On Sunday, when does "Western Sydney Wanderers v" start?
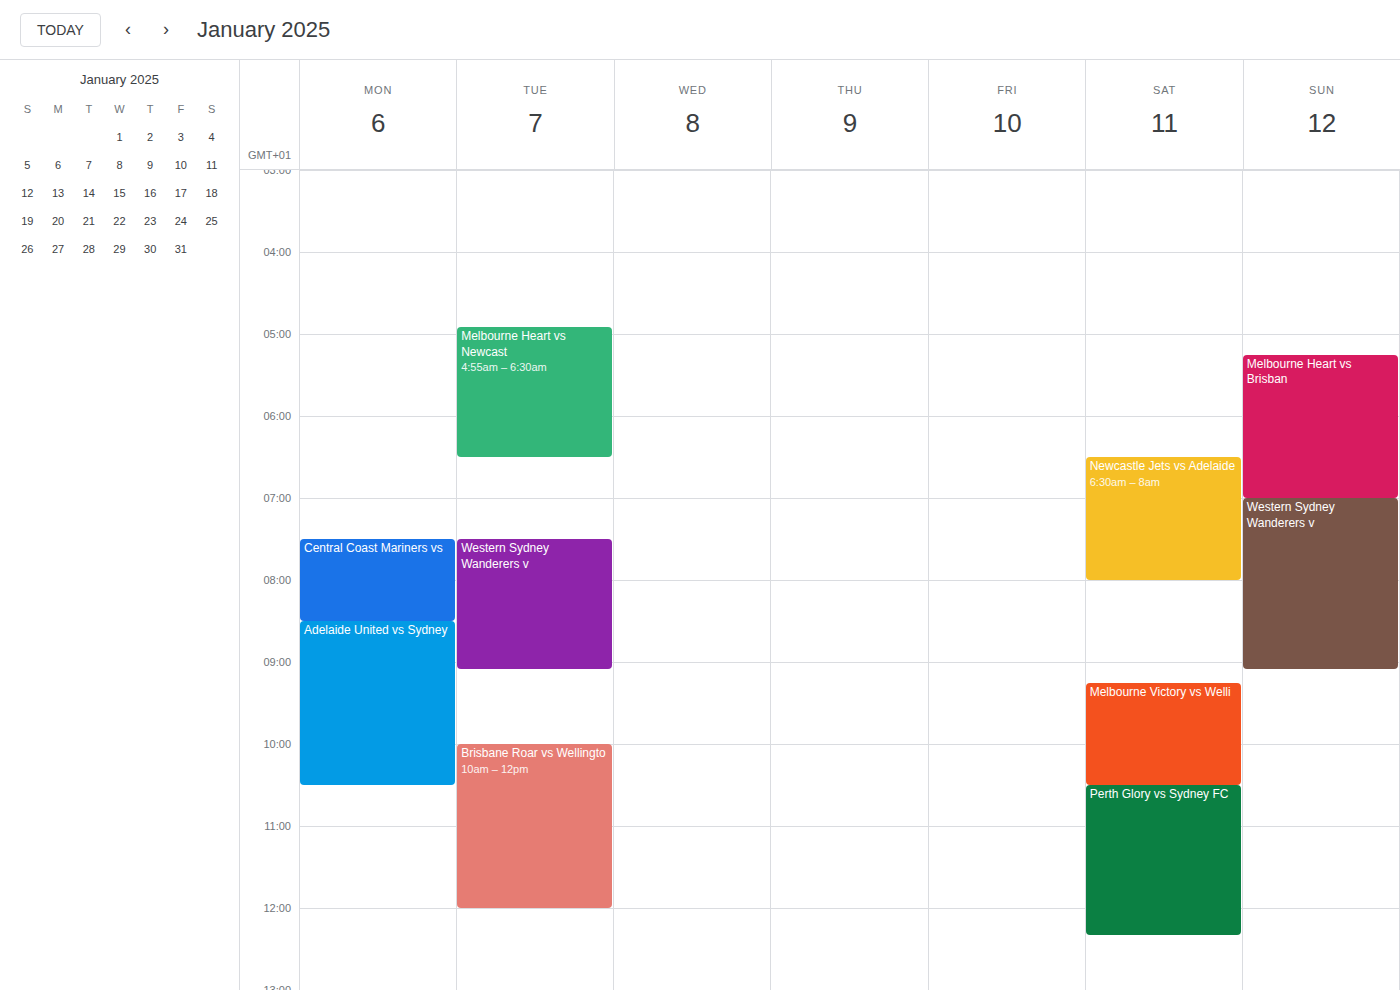
7:00 AM